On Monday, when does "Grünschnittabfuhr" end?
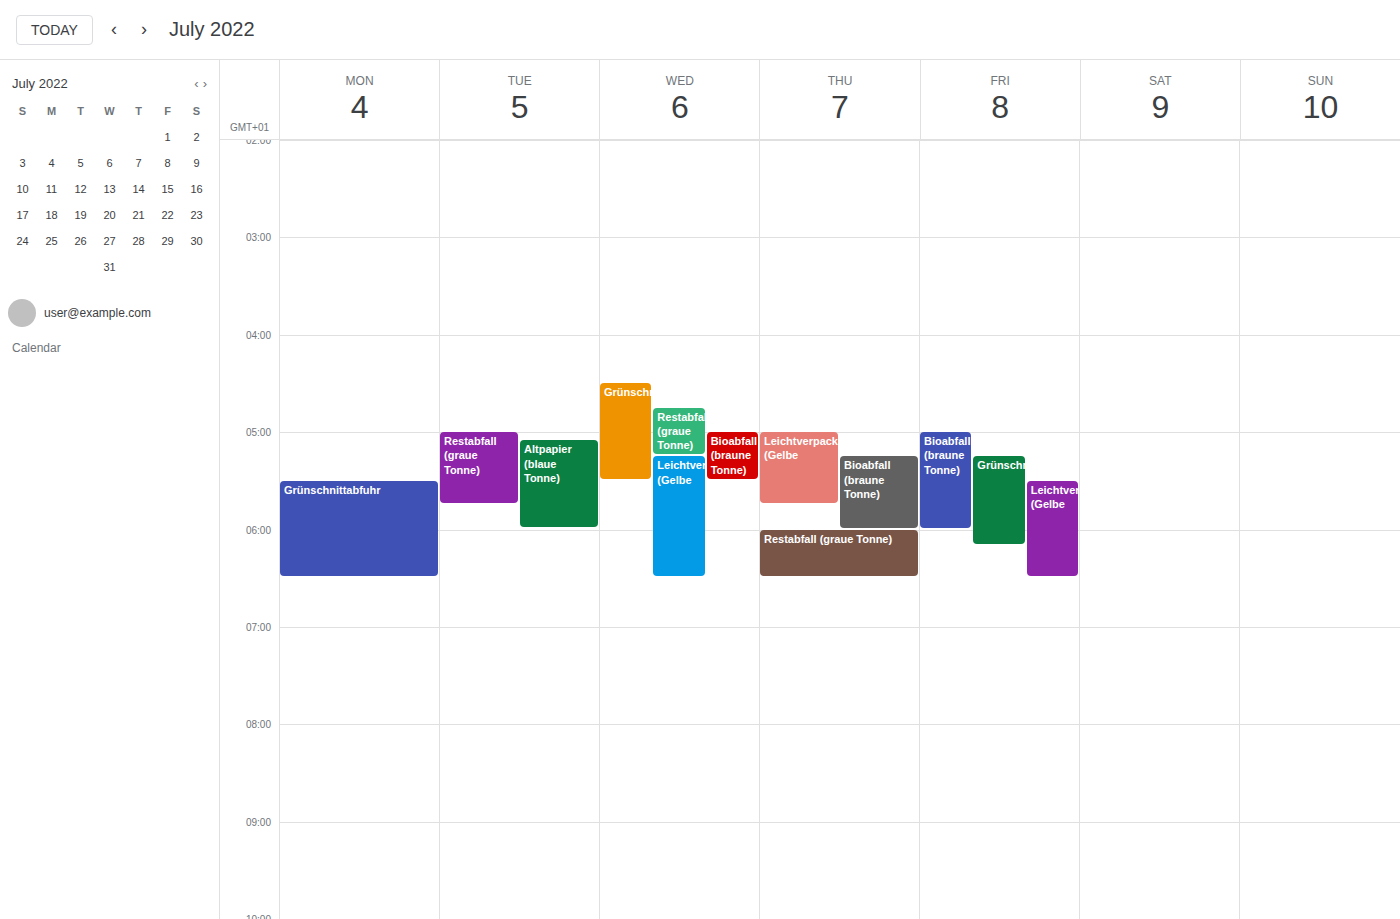
6:30 AM